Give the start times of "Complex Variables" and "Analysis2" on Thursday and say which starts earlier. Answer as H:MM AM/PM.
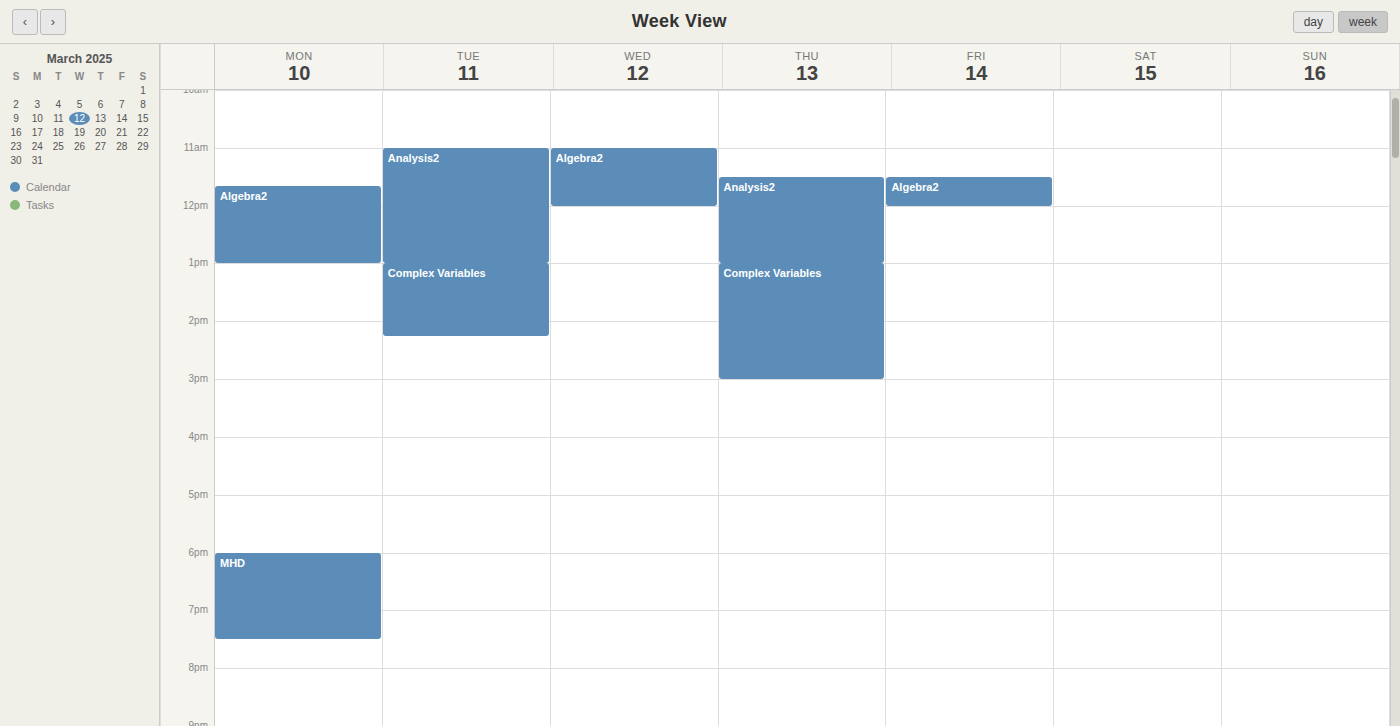
"Analysis2" 11:30 AM; "Complex Variables" 1:00 PM.